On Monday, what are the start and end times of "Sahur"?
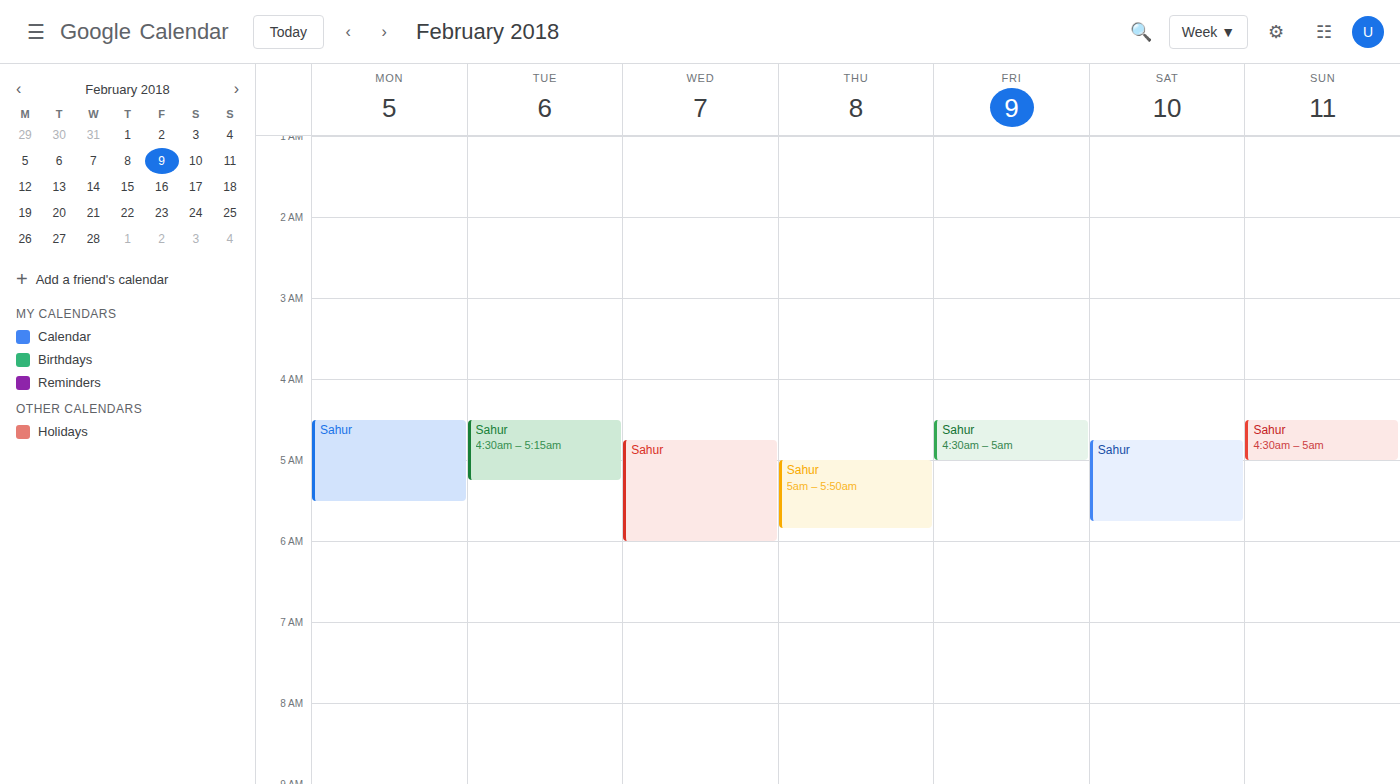
4:30 AM to 5:30 AM